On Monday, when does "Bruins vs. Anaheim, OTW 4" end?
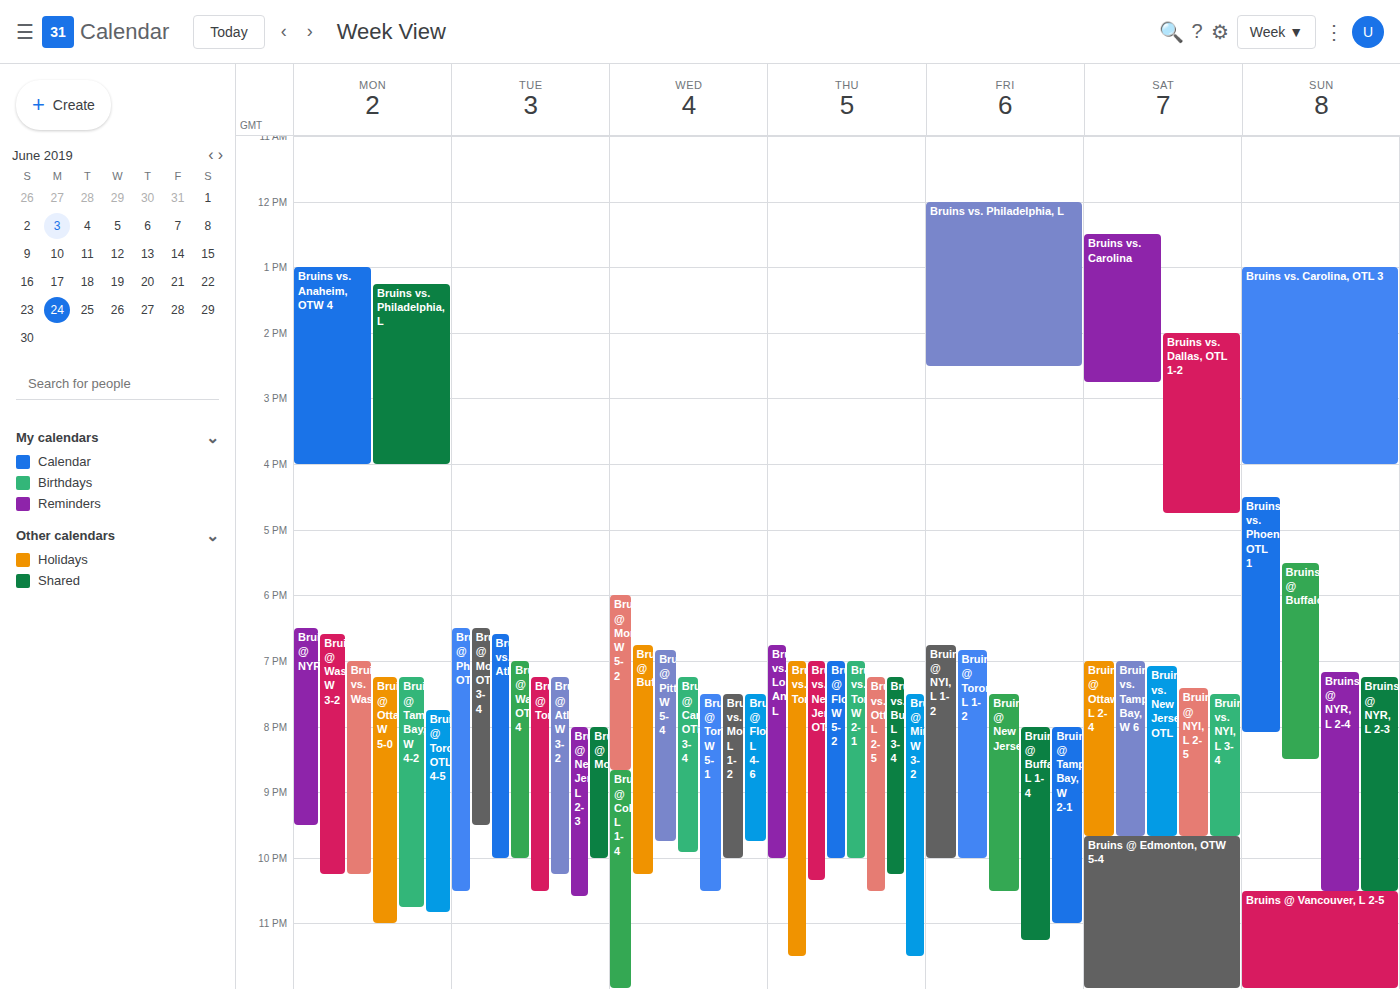
4:00 PM